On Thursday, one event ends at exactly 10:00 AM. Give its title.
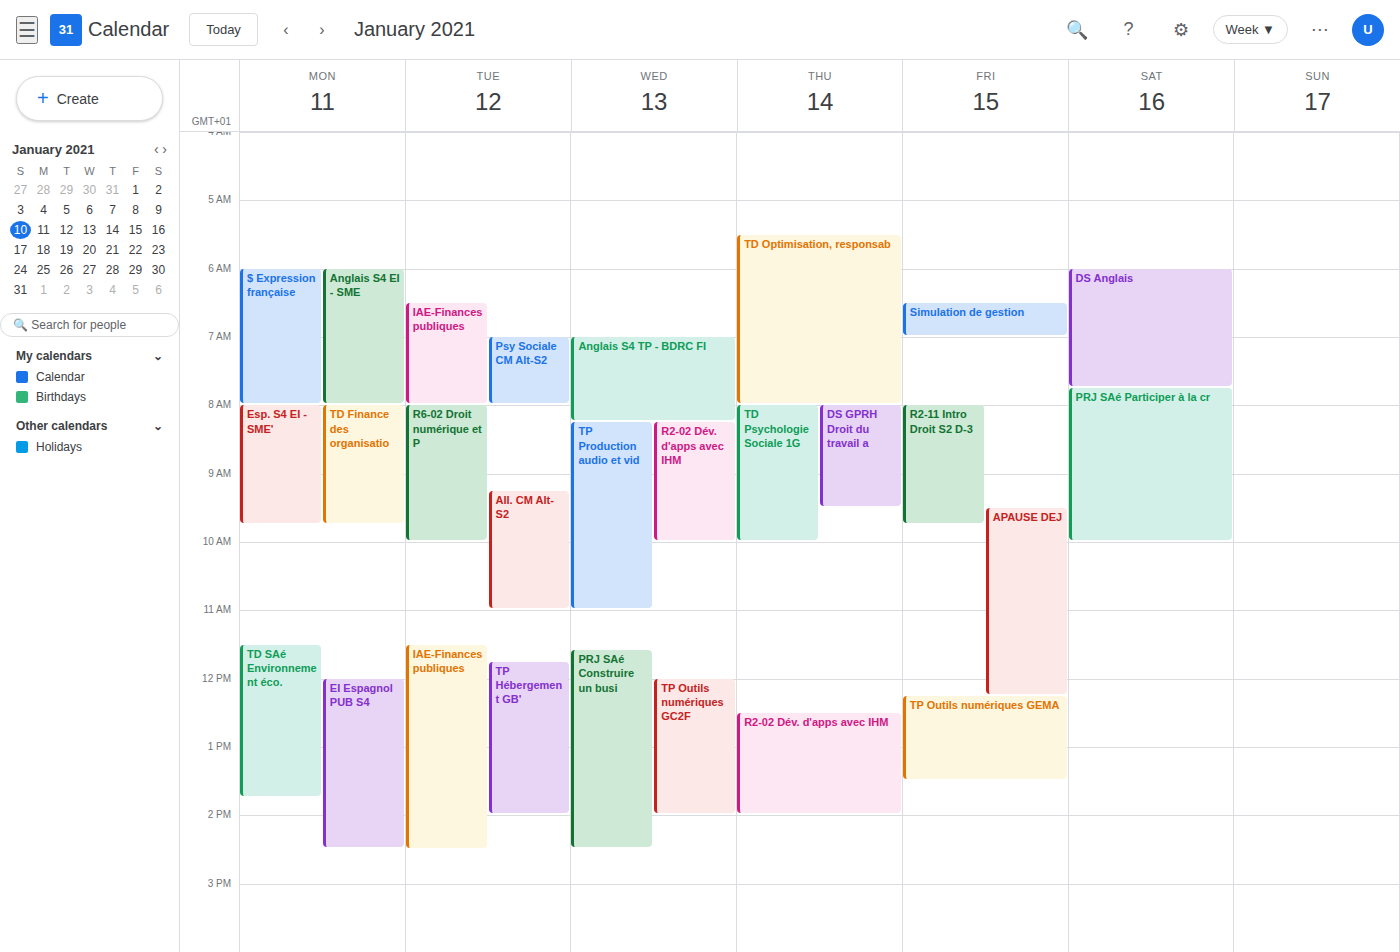
"TD Psychologie Sociale 1G"